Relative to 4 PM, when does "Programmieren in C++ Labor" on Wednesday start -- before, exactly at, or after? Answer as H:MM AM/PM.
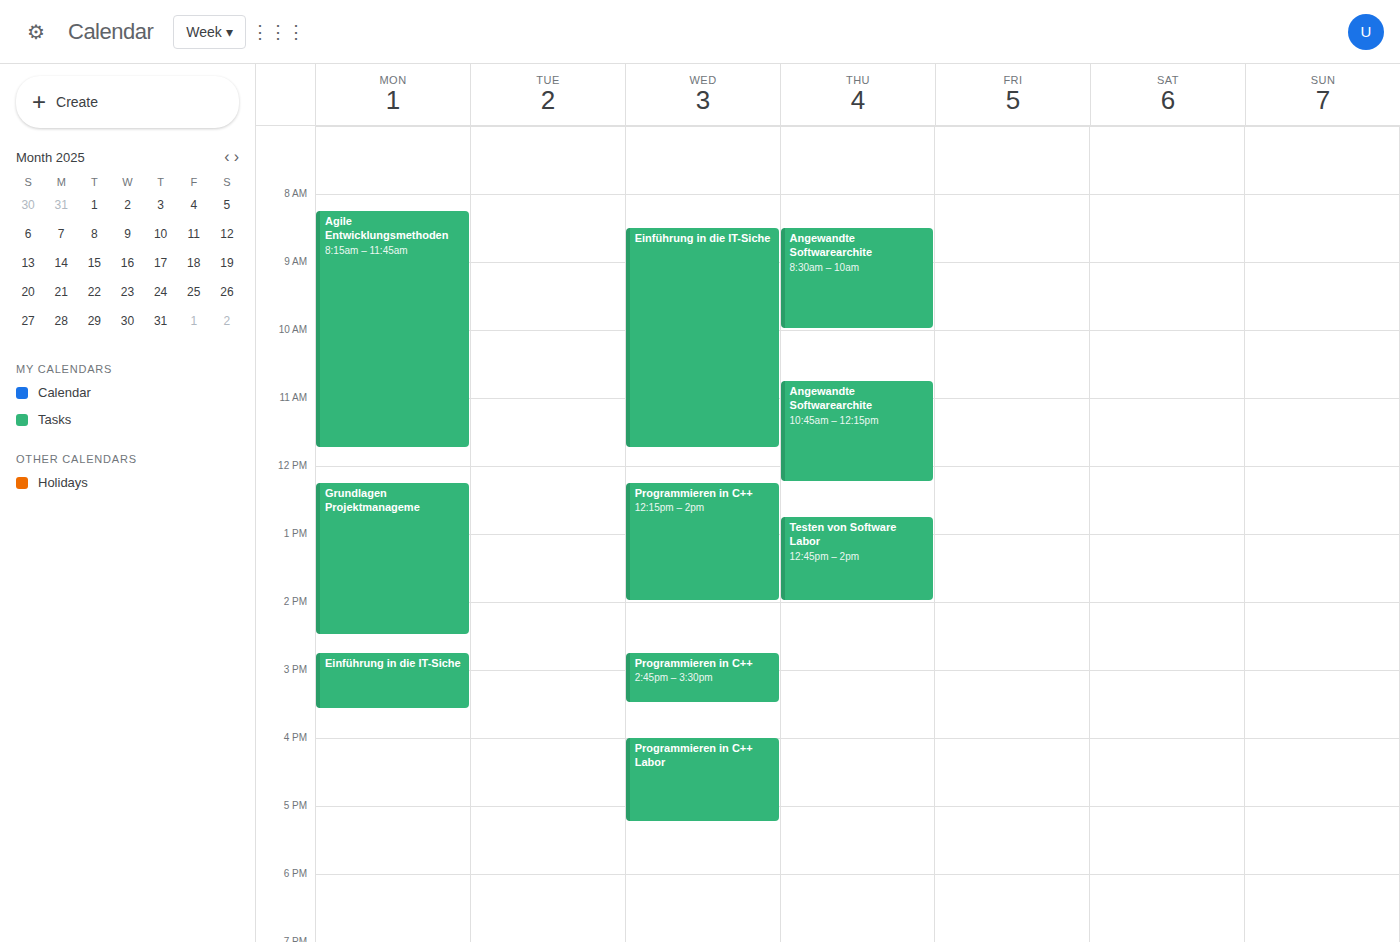
4:00 PM -- exactly at 4 PM, on the 4 PM line.